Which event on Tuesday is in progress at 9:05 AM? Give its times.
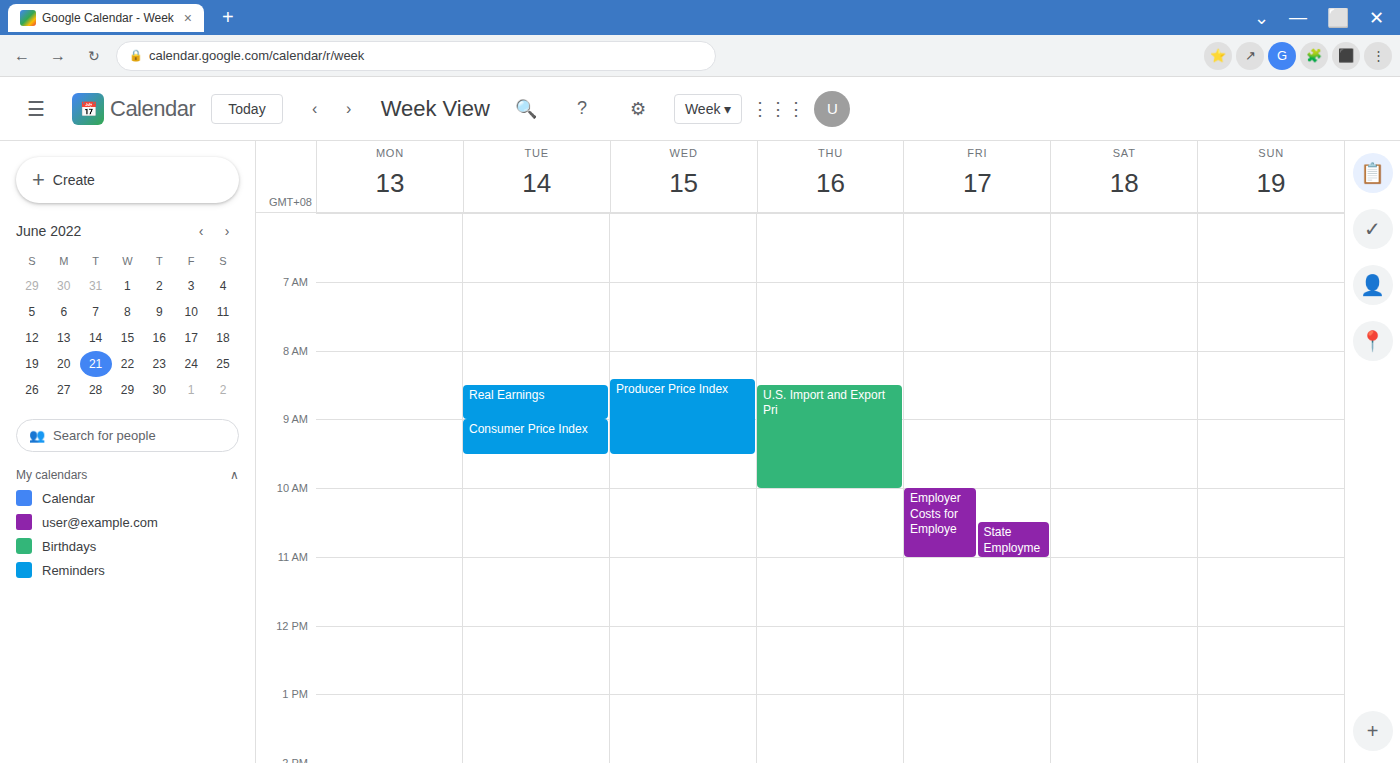
"Consumer Price Index", 9:00 AM to 9:30 AM